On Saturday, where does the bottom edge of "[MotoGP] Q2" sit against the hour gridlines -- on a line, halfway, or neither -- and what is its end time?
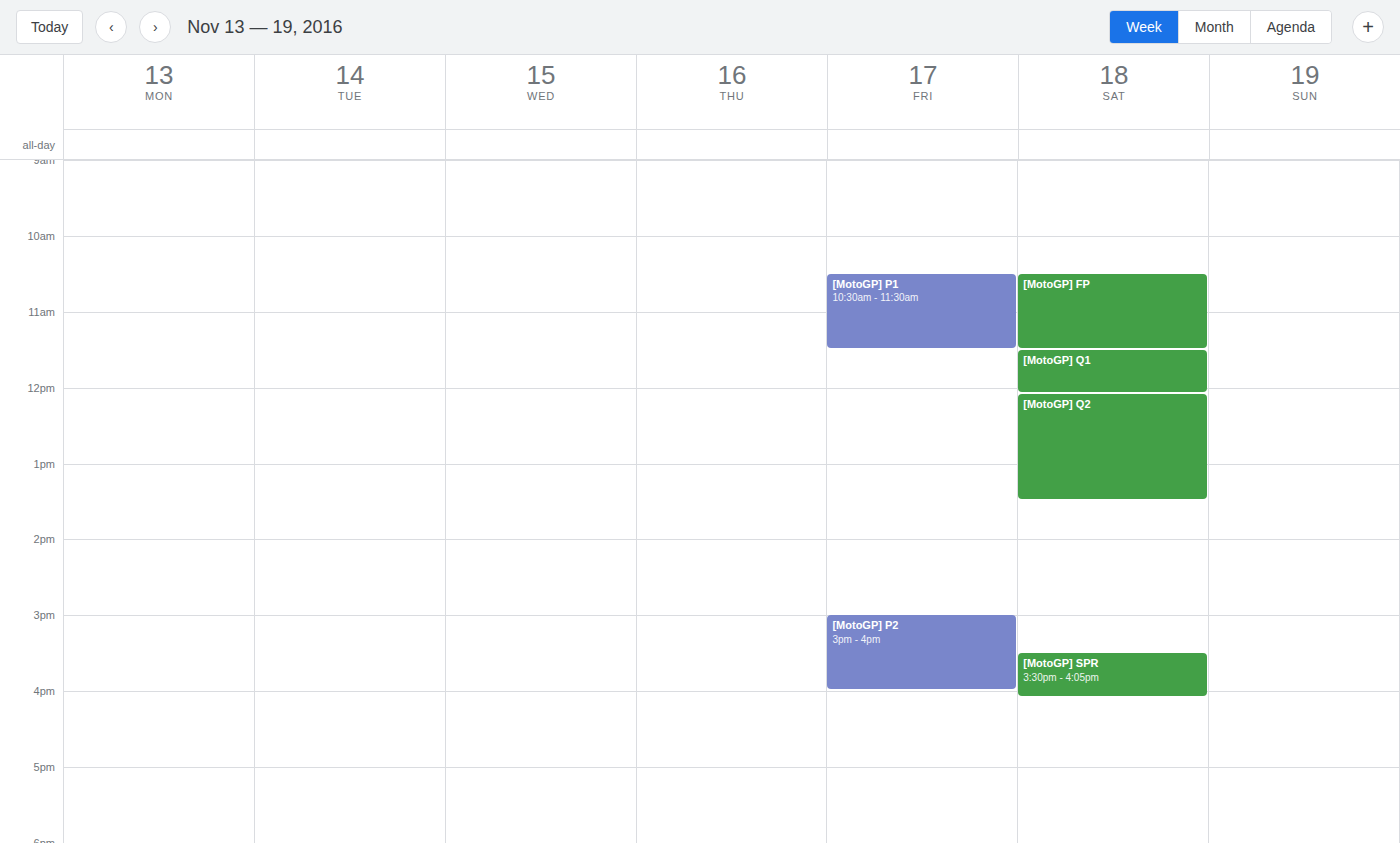
1:30 PM -- halfway between the 1 PM and 2 PM lines.